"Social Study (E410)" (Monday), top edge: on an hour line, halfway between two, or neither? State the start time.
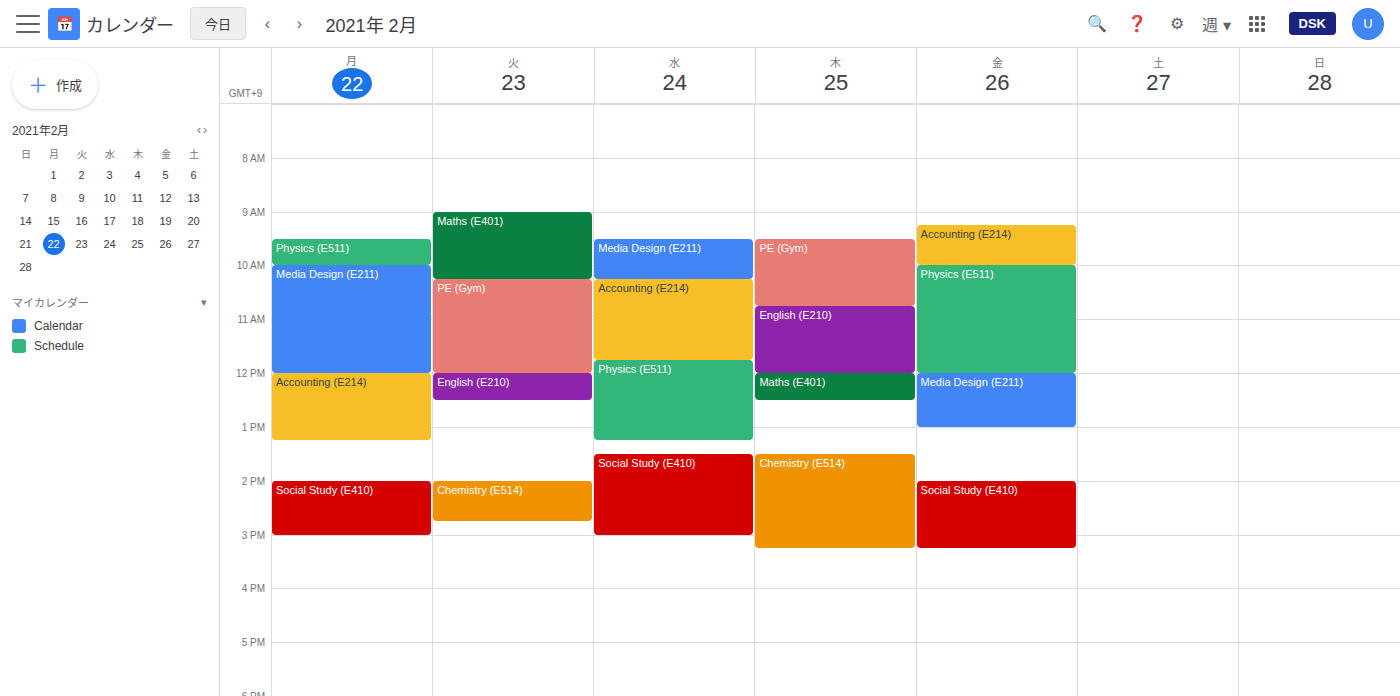
2:00 PM -- exactly on the 2 PM line.